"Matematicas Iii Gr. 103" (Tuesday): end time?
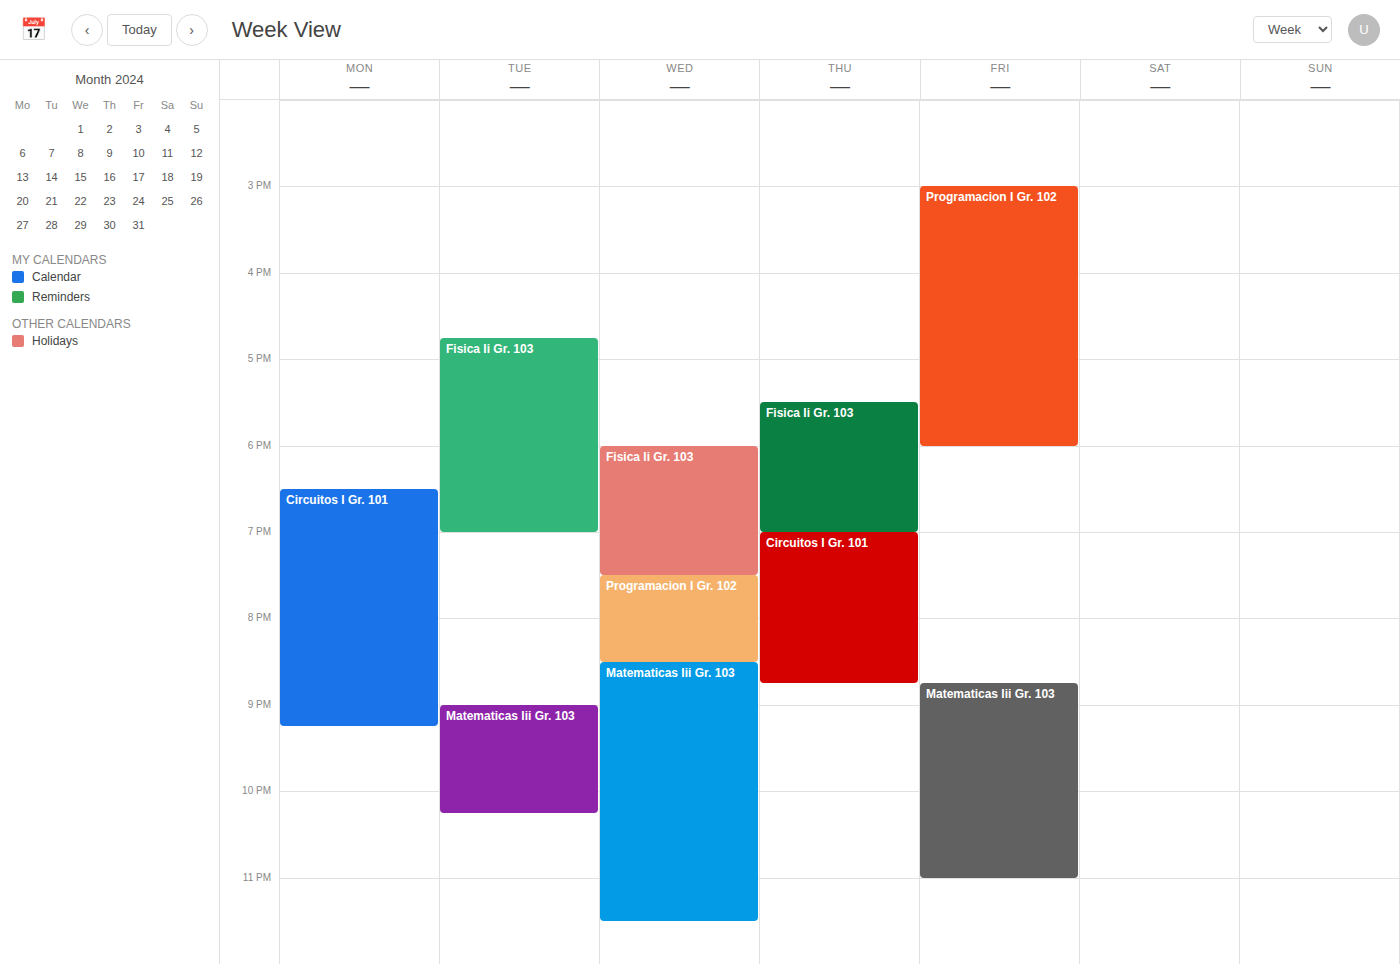
10:15 PM